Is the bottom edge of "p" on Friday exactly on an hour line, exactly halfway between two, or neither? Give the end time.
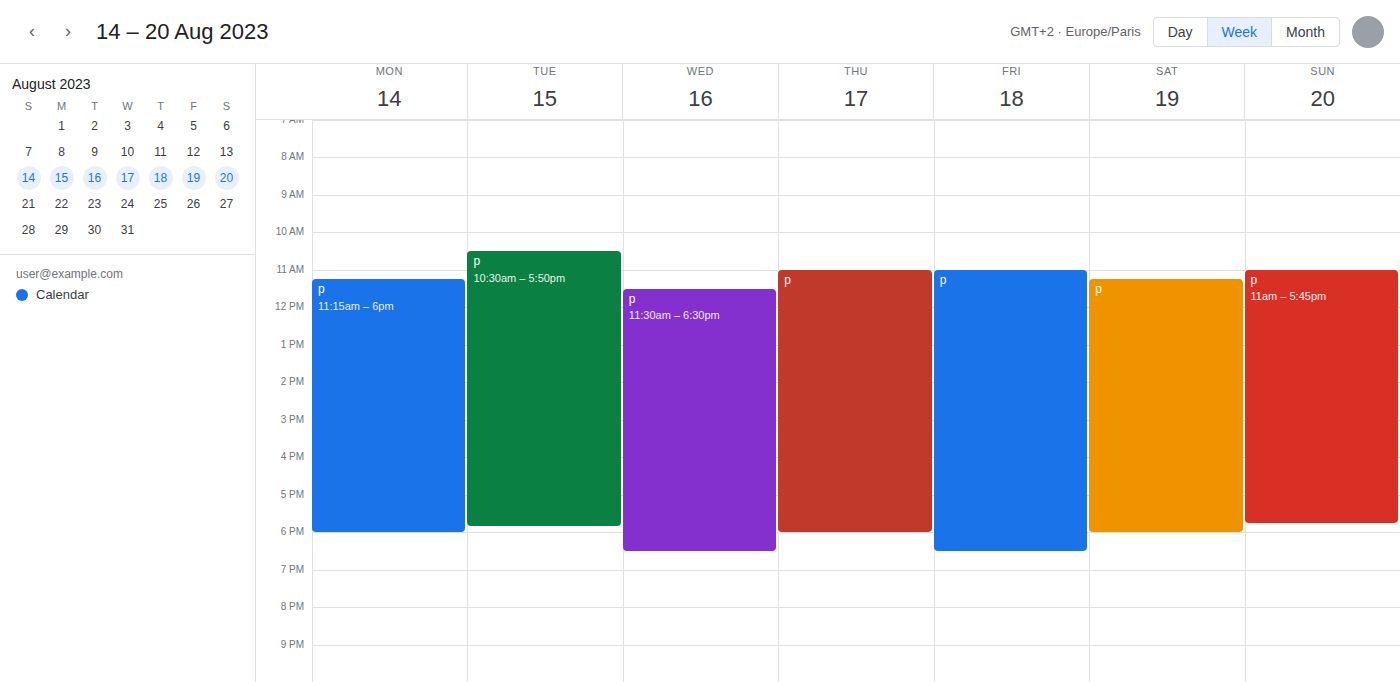
6:30 PM -- halfway between the 6 PM and 7 PM lines.